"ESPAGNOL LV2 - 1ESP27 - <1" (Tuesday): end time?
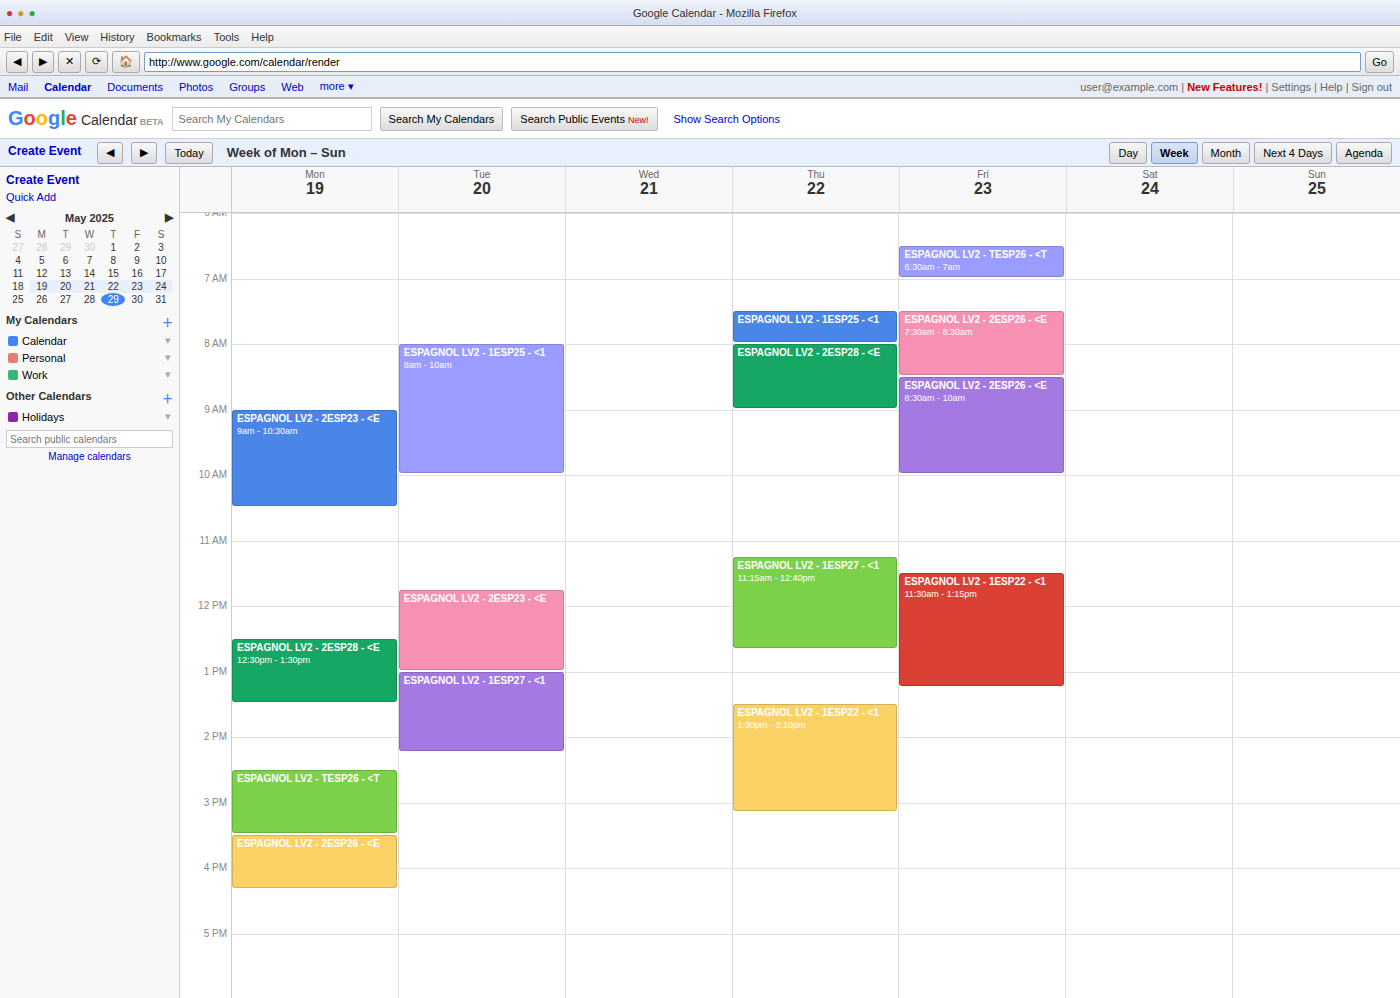
14:15